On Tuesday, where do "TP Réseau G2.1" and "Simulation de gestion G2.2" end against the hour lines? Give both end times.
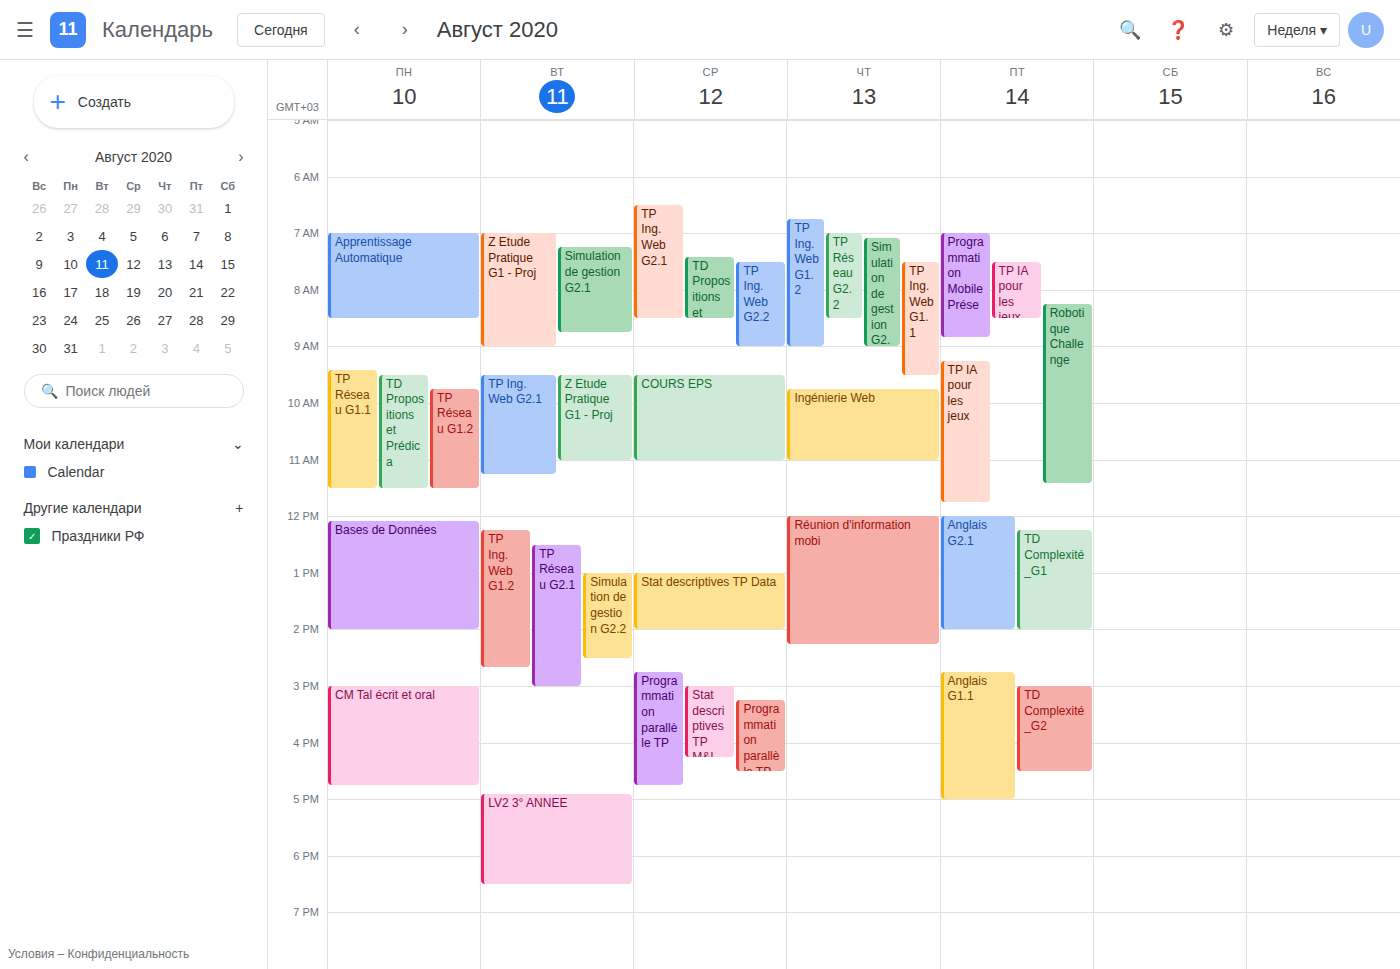
"TP Réseau G2.1": 3:00 PM, exactly on the 3 PM line. "Simulation de gestion G2.2": 2:30 PM, halfway between the 2 PM and 3 PM lines.